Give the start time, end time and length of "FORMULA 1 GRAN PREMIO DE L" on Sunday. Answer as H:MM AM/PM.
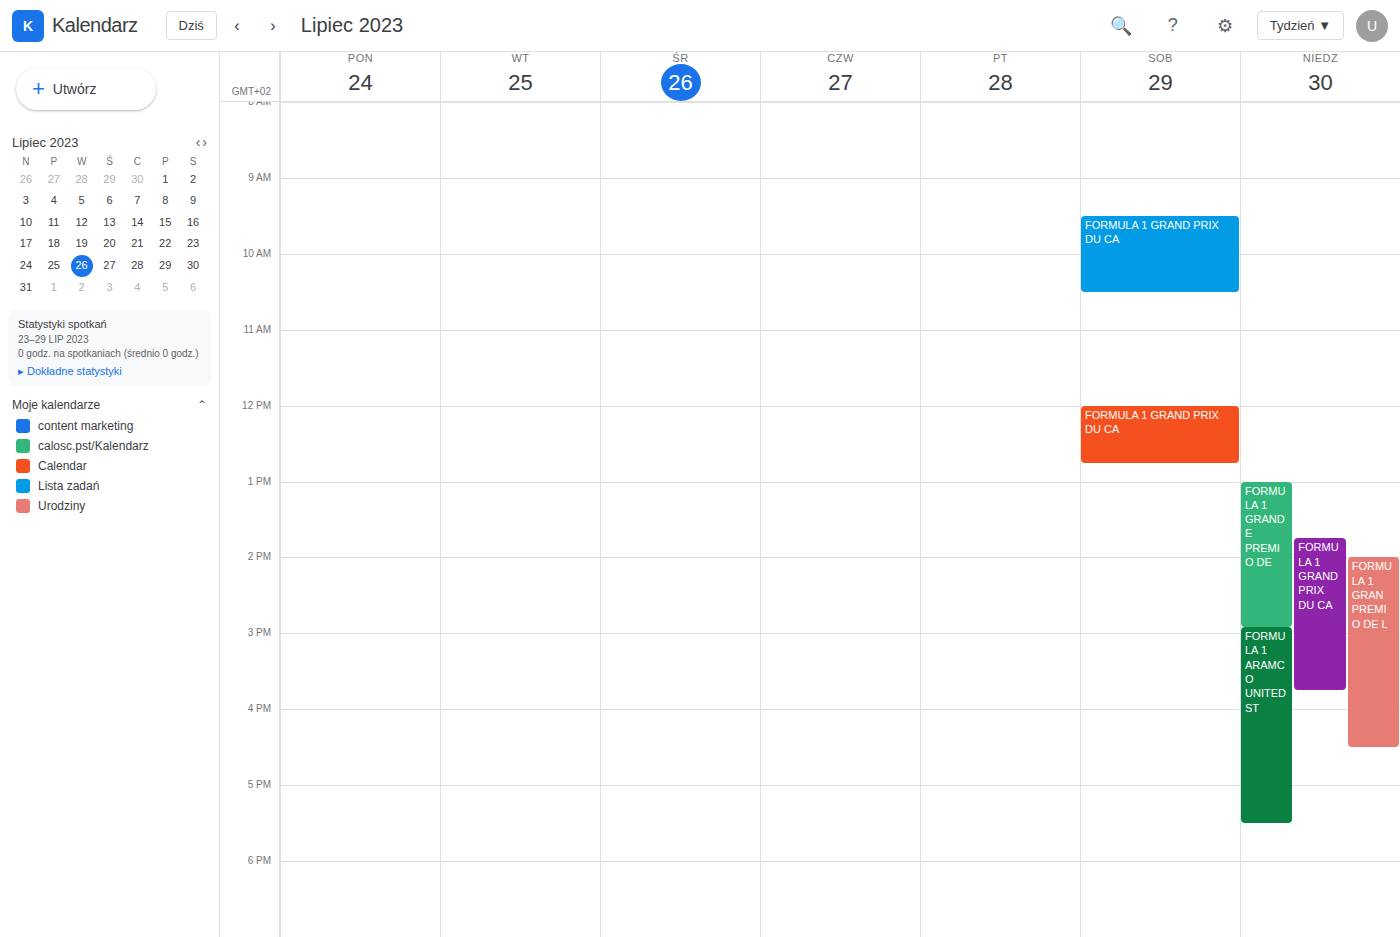
2:00 PM to 4:30 PM, 2 hours 30 minutes